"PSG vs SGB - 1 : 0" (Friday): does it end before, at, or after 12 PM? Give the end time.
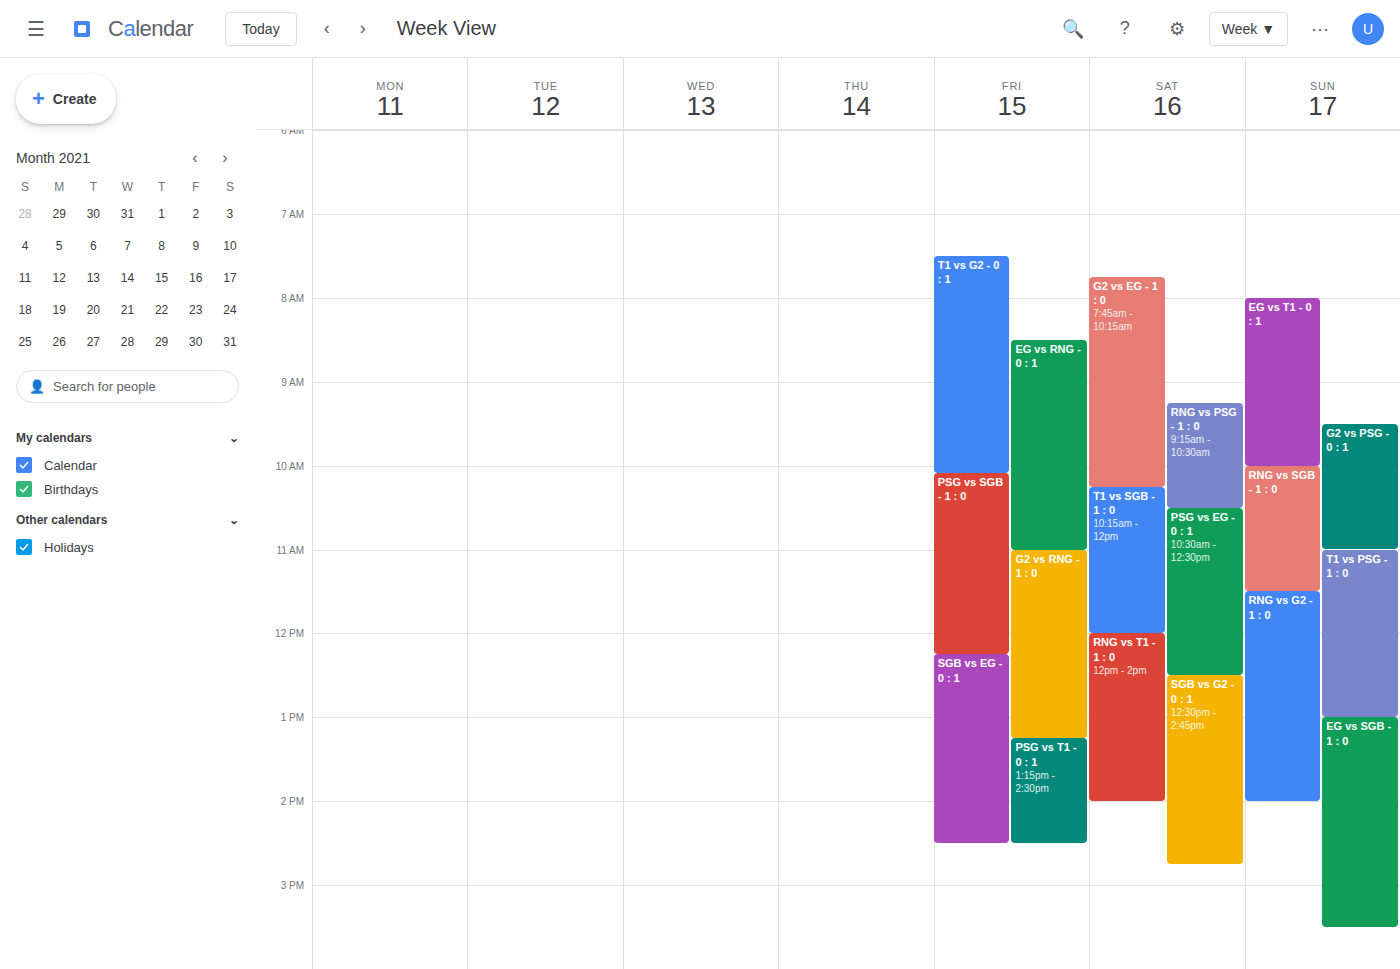
12:15 PM -- after 12 PM, 15 minutes below the 12 PM line.